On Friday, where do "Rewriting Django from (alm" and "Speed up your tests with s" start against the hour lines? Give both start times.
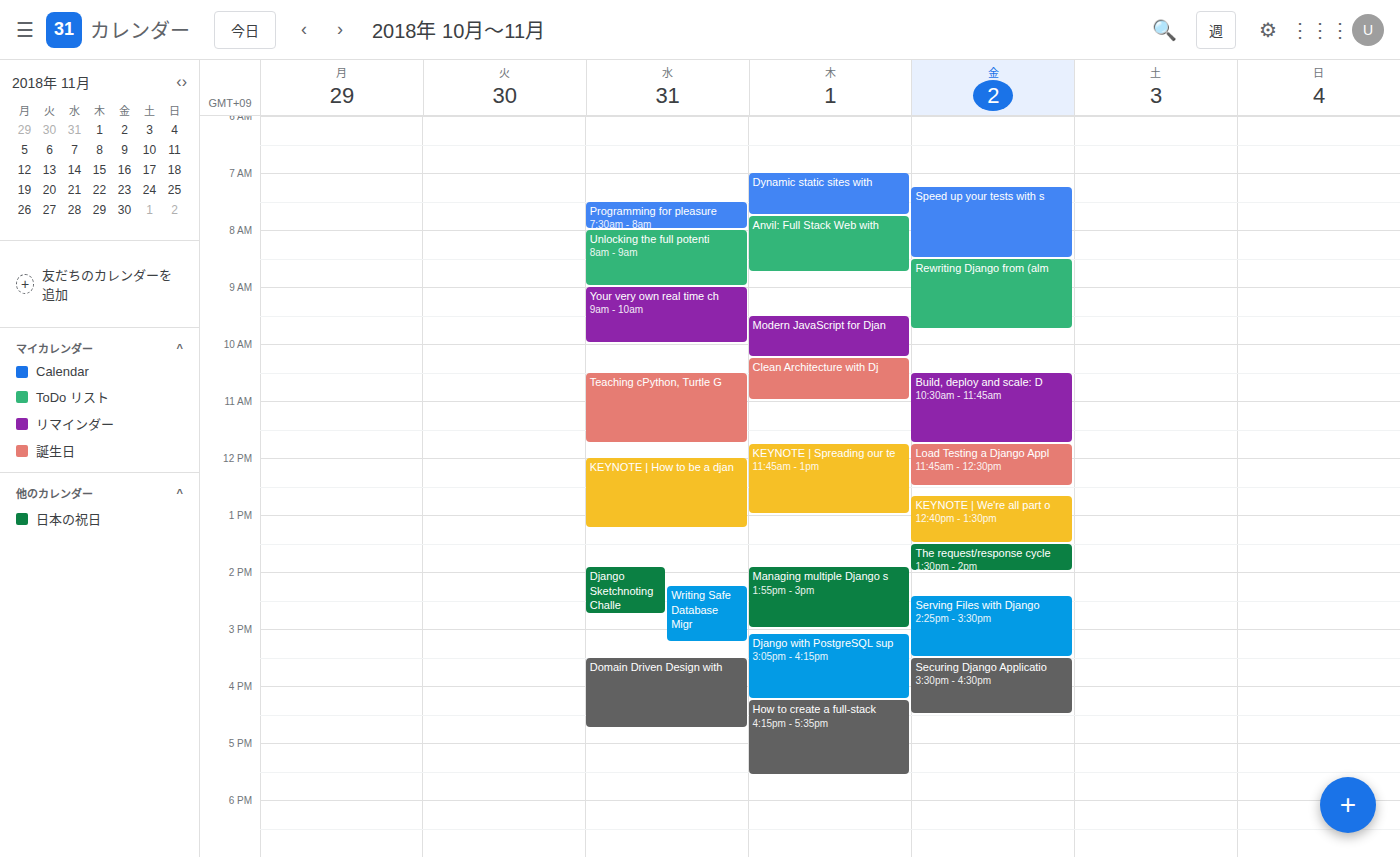
"Rewriting Django from (alm": 8:30 AM, halfway between the 8 AM and 9 AM lines. "Speed up your tests with s": 7:15 AM, neither: a quarter of the way from the 7 AM line to the 8 AM line.